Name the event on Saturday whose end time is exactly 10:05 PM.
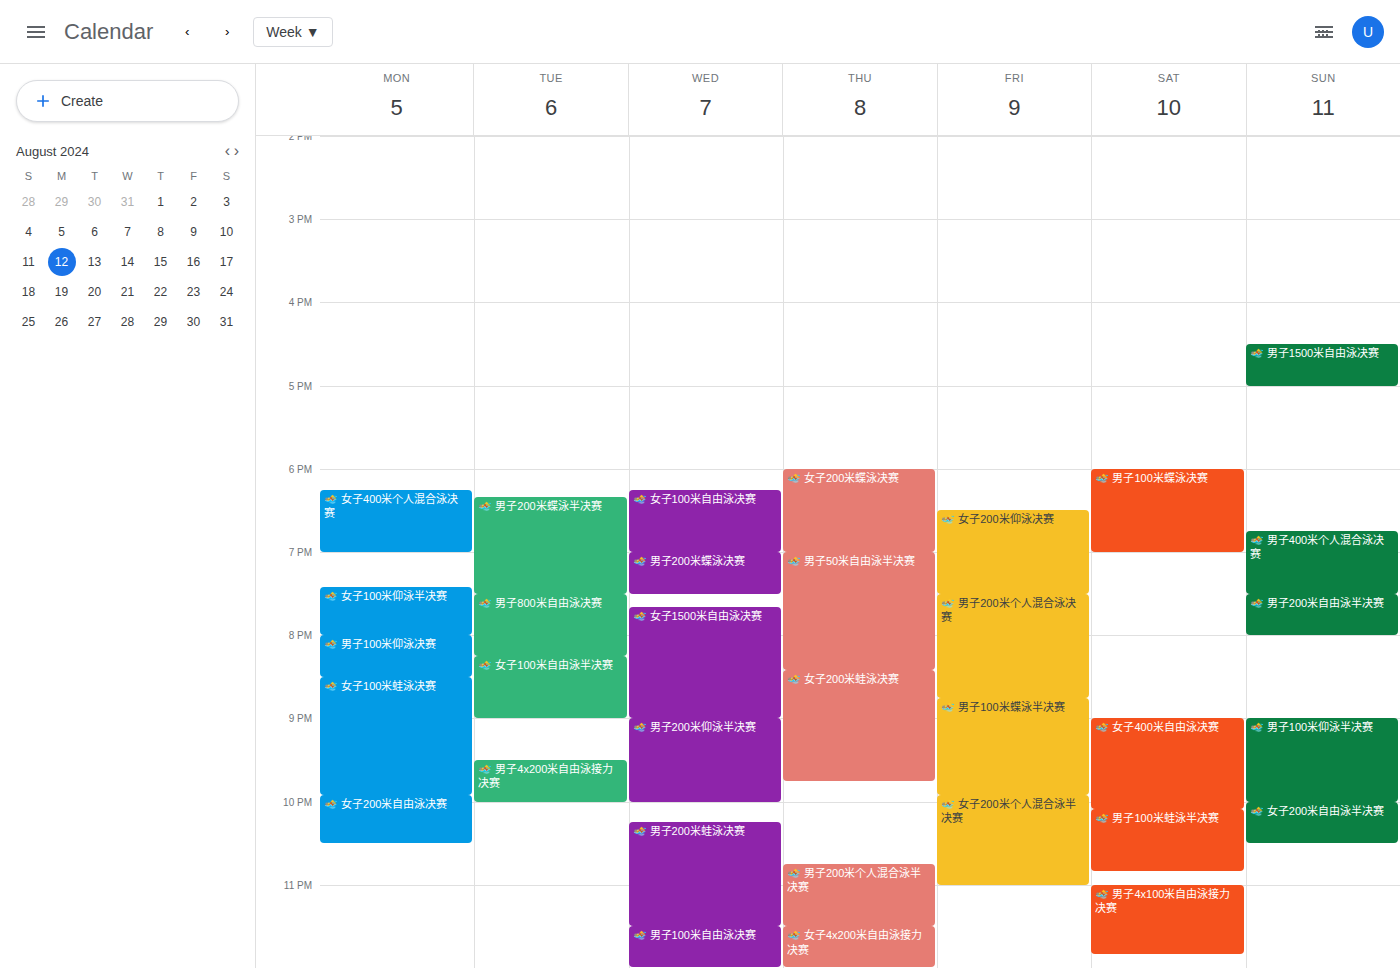
"🏊 女子400米自由泳决赛"